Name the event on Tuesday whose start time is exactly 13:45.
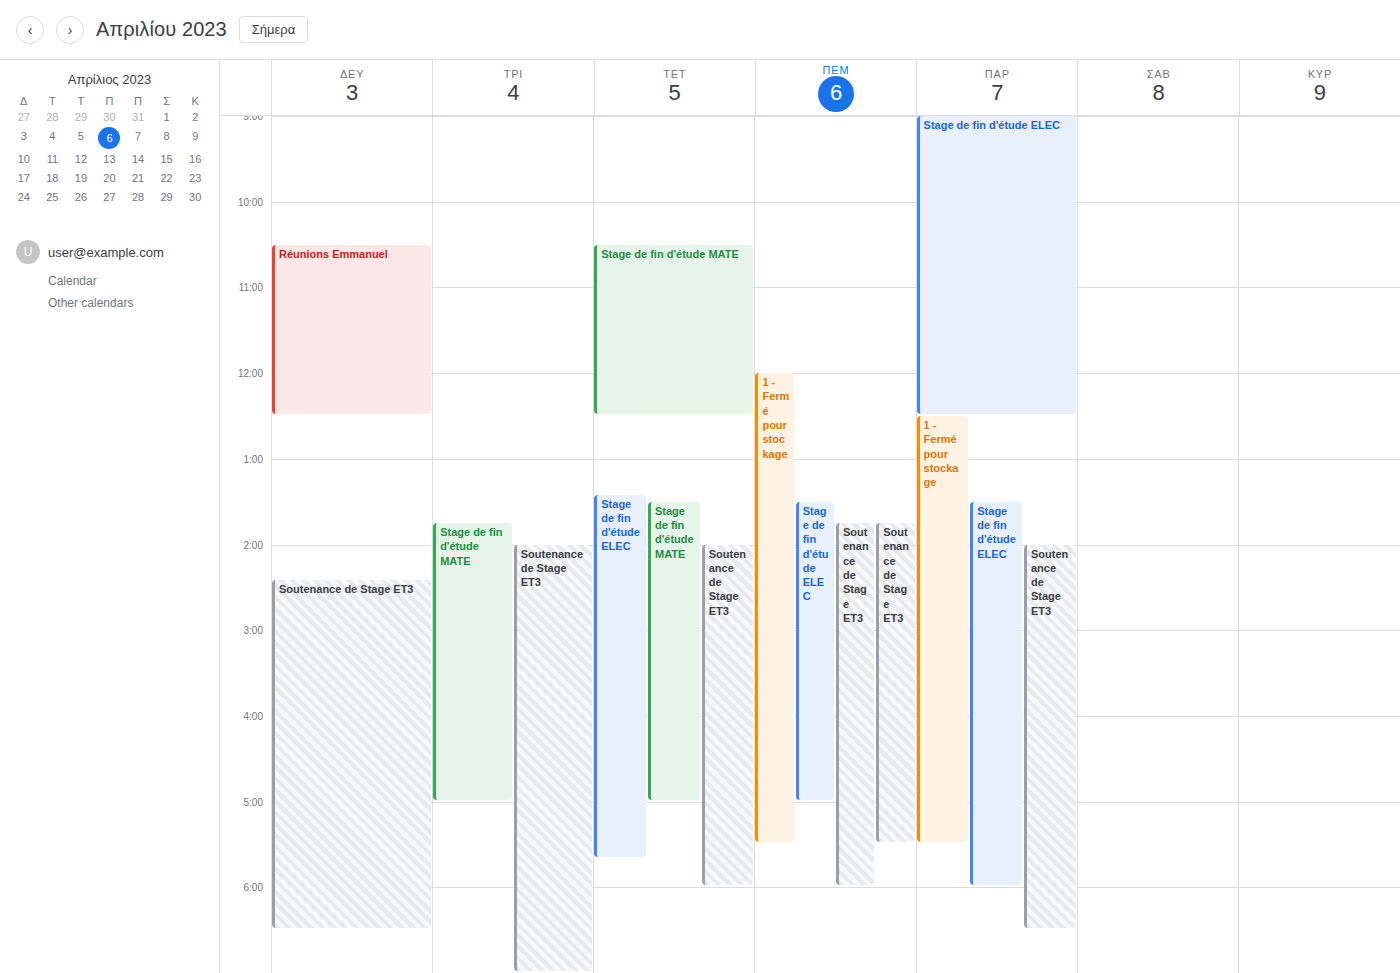
"Stage de fin d'étude MATE"